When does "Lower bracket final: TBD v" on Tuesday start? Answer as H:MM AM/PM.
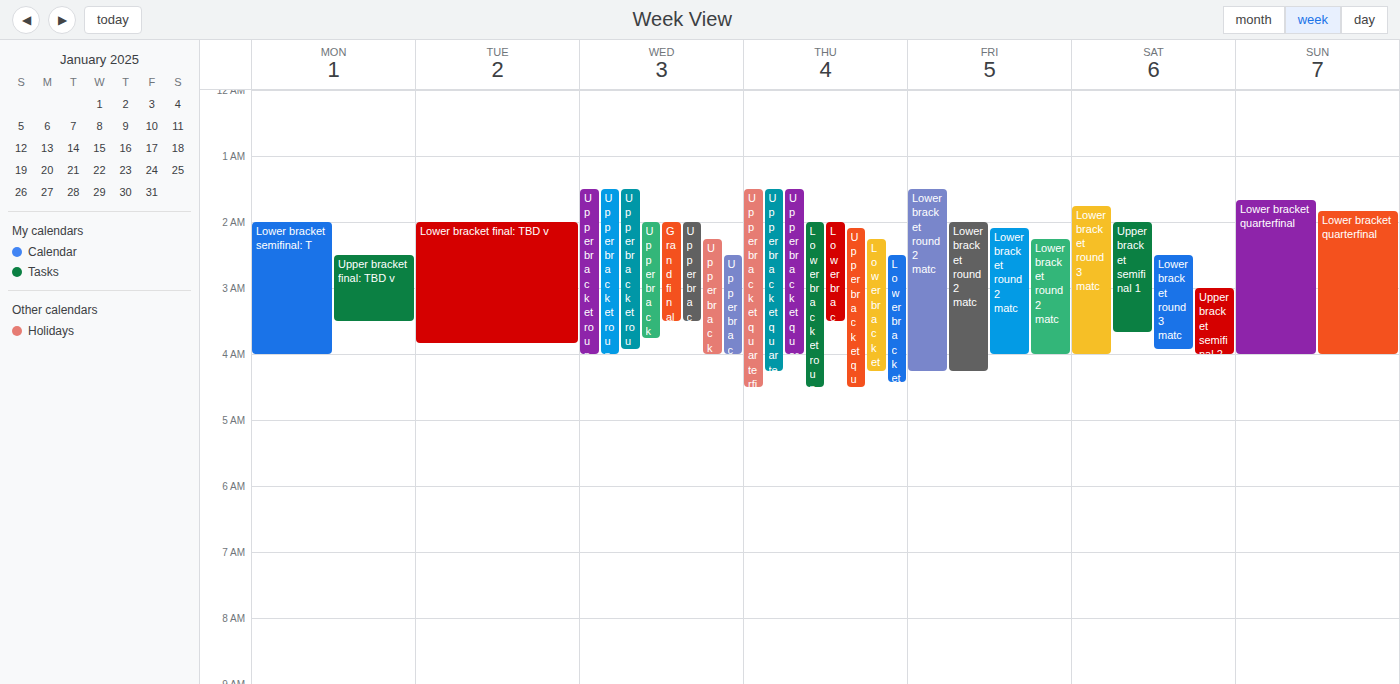
2:00 AM